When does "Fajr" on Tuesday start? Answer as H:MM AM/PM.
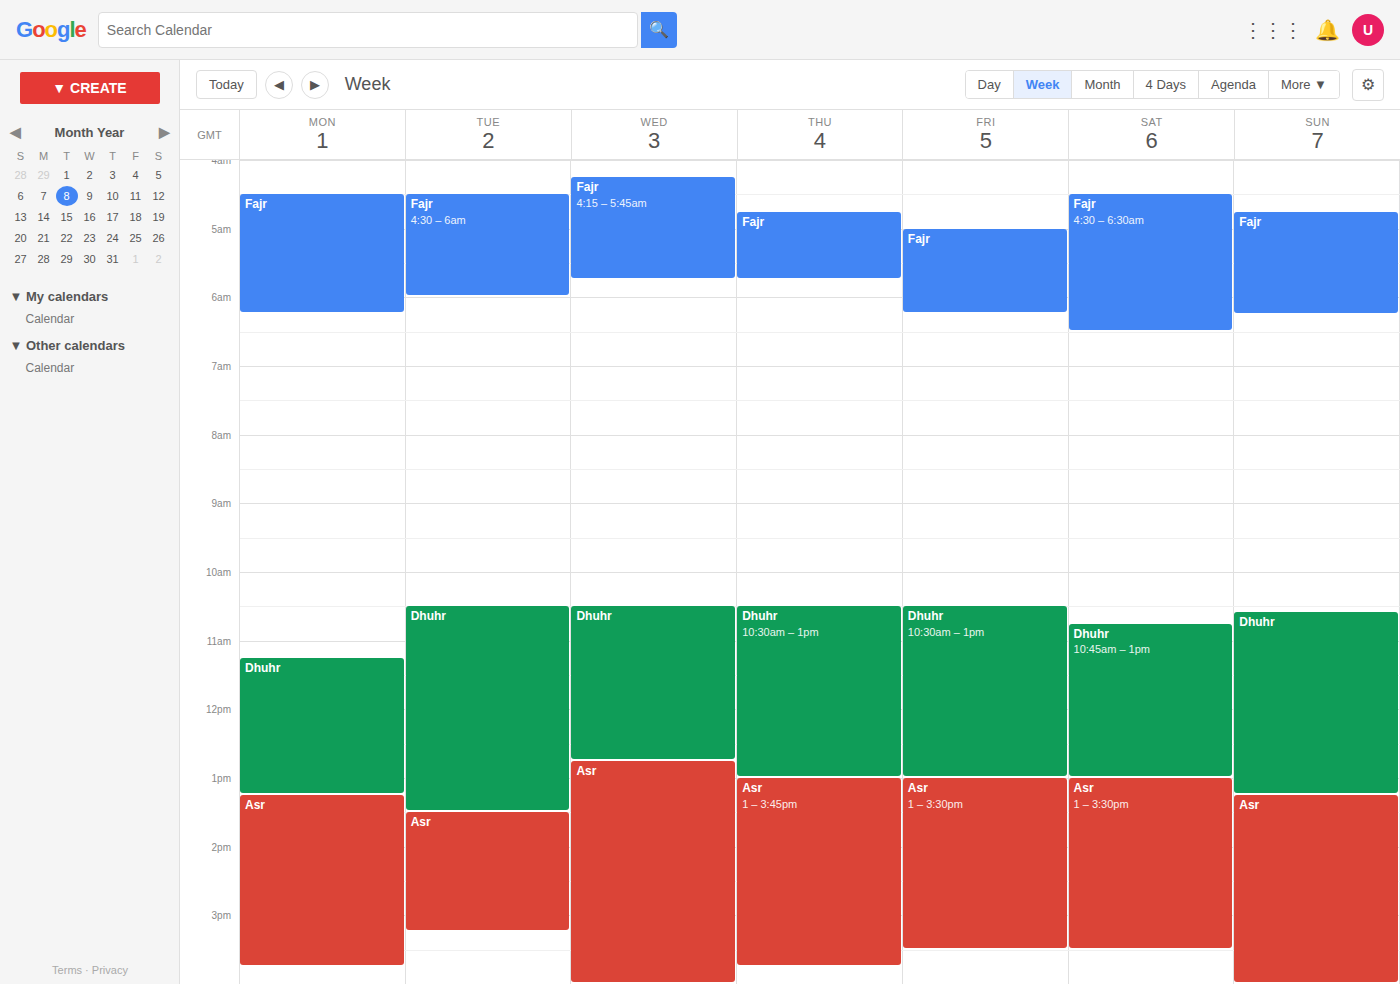
4:30 AM